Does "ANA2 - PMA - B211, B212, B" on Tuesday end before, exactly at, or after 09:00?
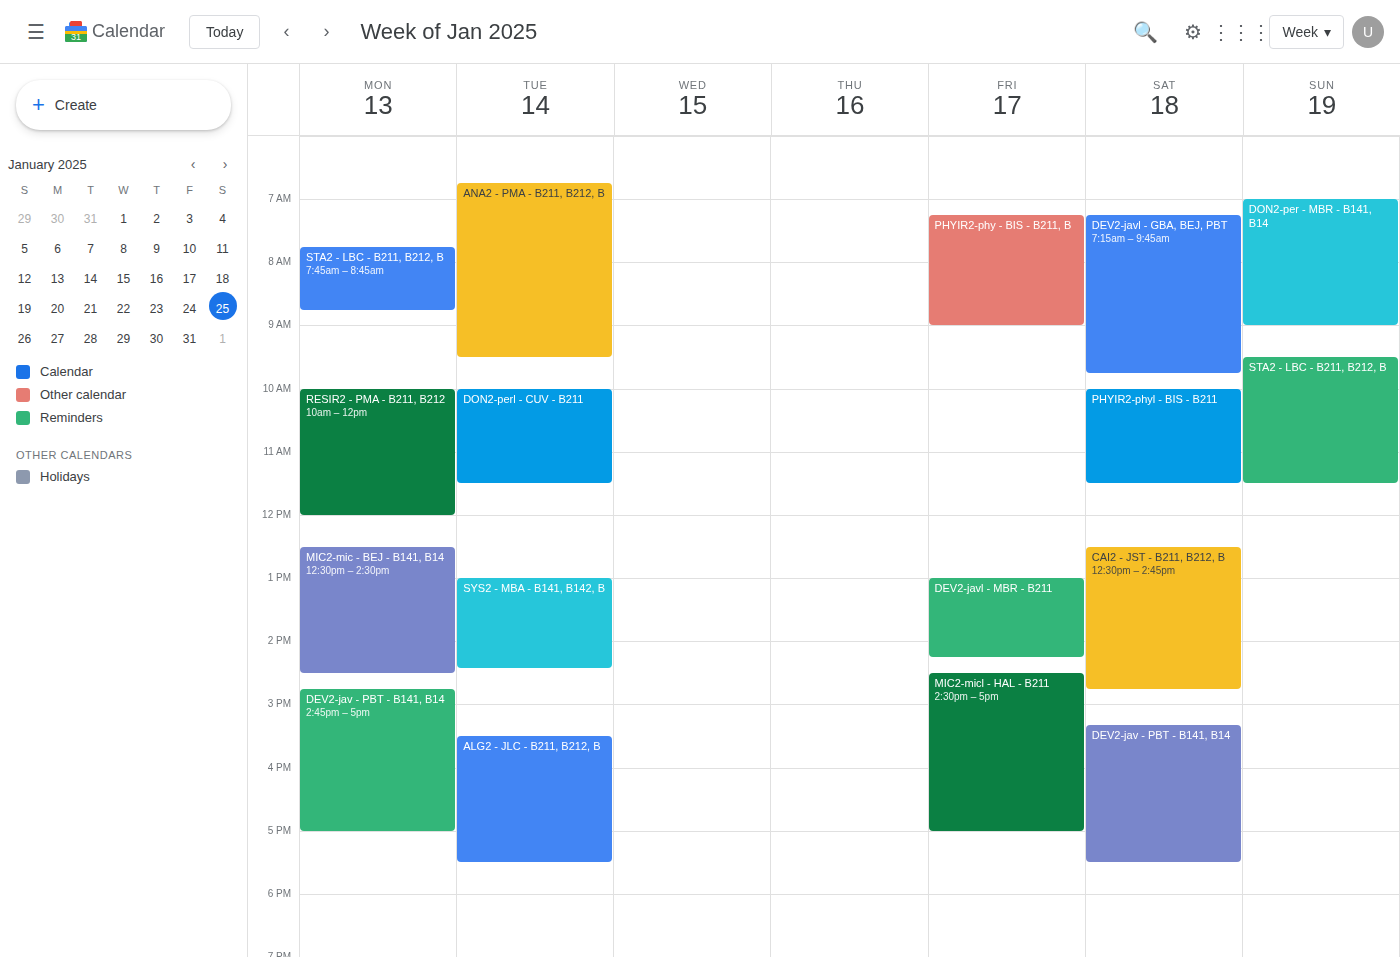
09:30 -- after 09:00, 30 minutes below the 09:00 line.